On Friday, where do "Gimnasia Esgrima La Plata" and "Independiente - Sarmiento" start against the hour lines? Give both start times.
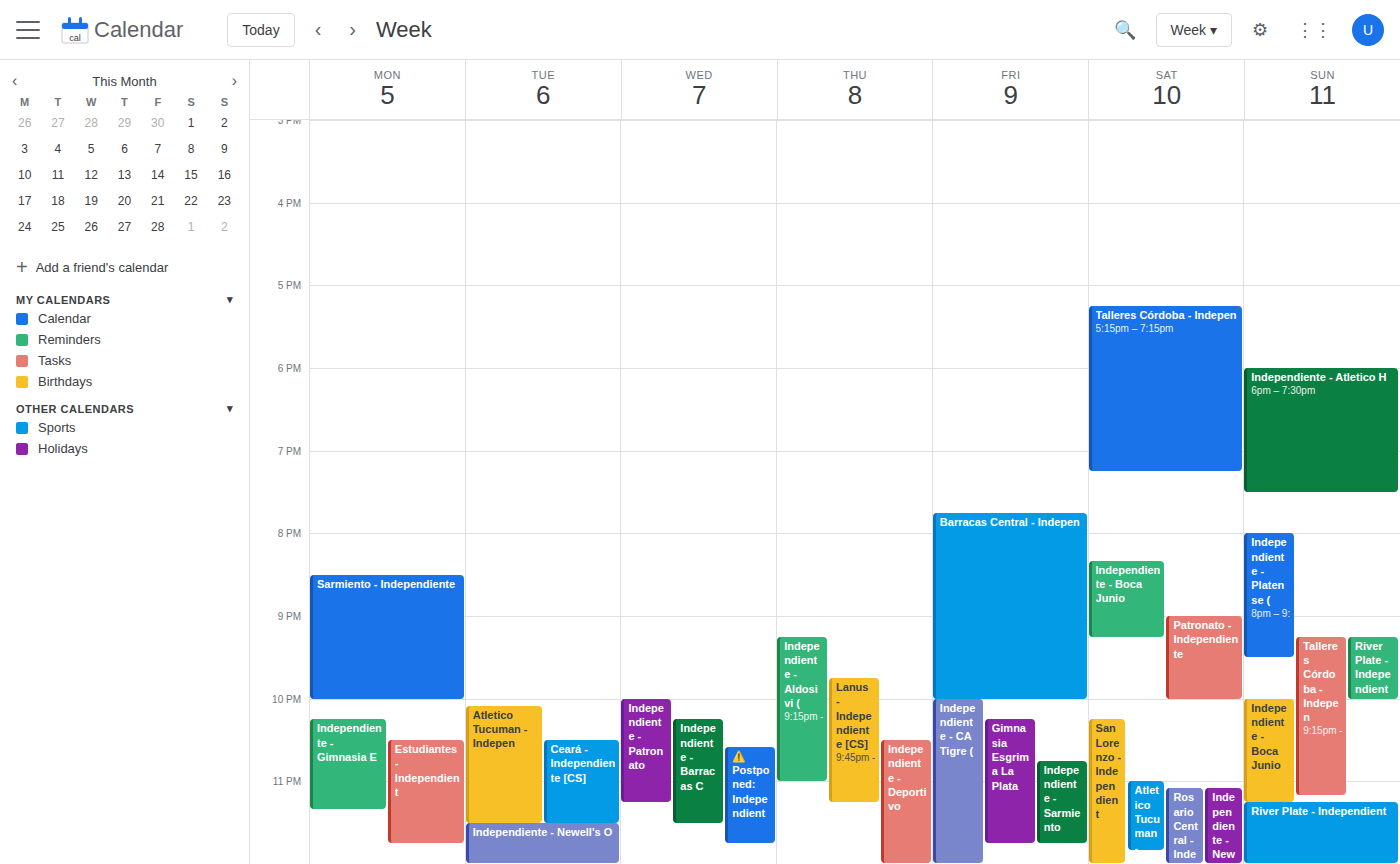
"Gimnasia Esgrima La Plata": 10:15 PM, neither: a quarter of the way from the 10 PM line to the 11 PM line. "Independiente - Sarmiento": 10:45 PM, neither: three quarters of the way from the 10 PM line to the 11 PM line.